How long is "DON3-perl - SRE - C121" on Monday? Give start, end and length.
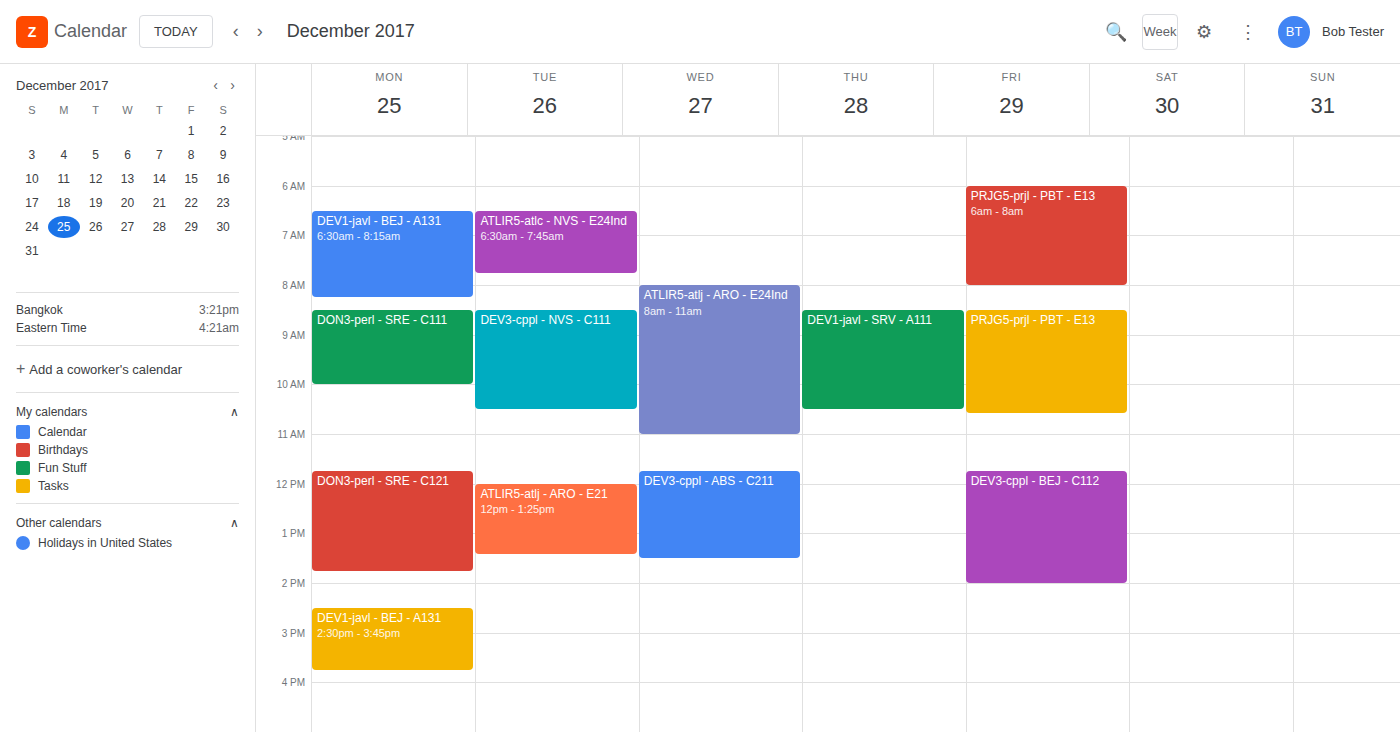
11:45 AM to 1:45 PM, 2 hours